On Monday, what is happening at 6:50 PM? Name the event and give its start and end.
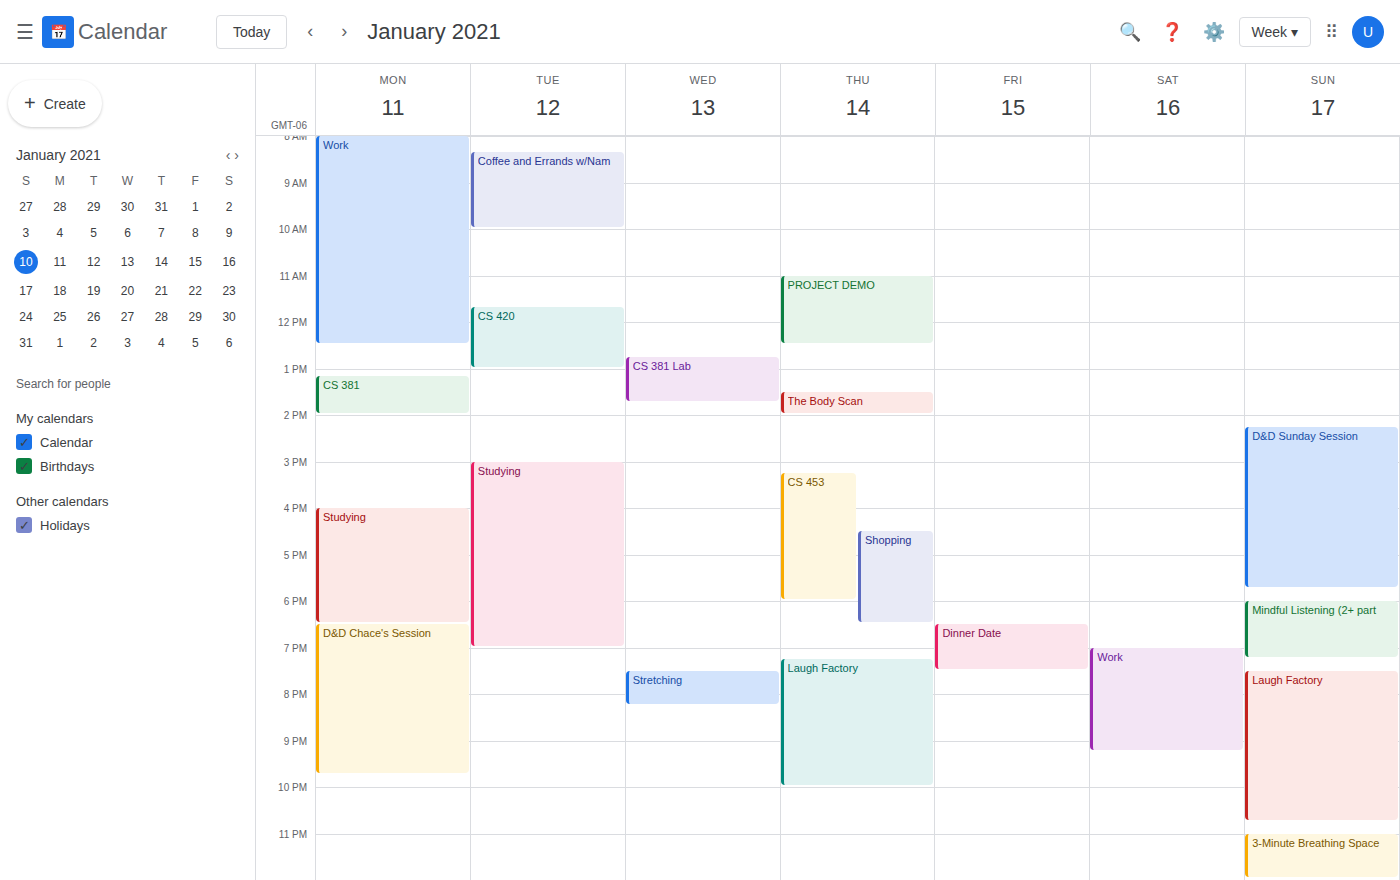
"D&D Chace's Session", 6:30 PM to 9:45 PM